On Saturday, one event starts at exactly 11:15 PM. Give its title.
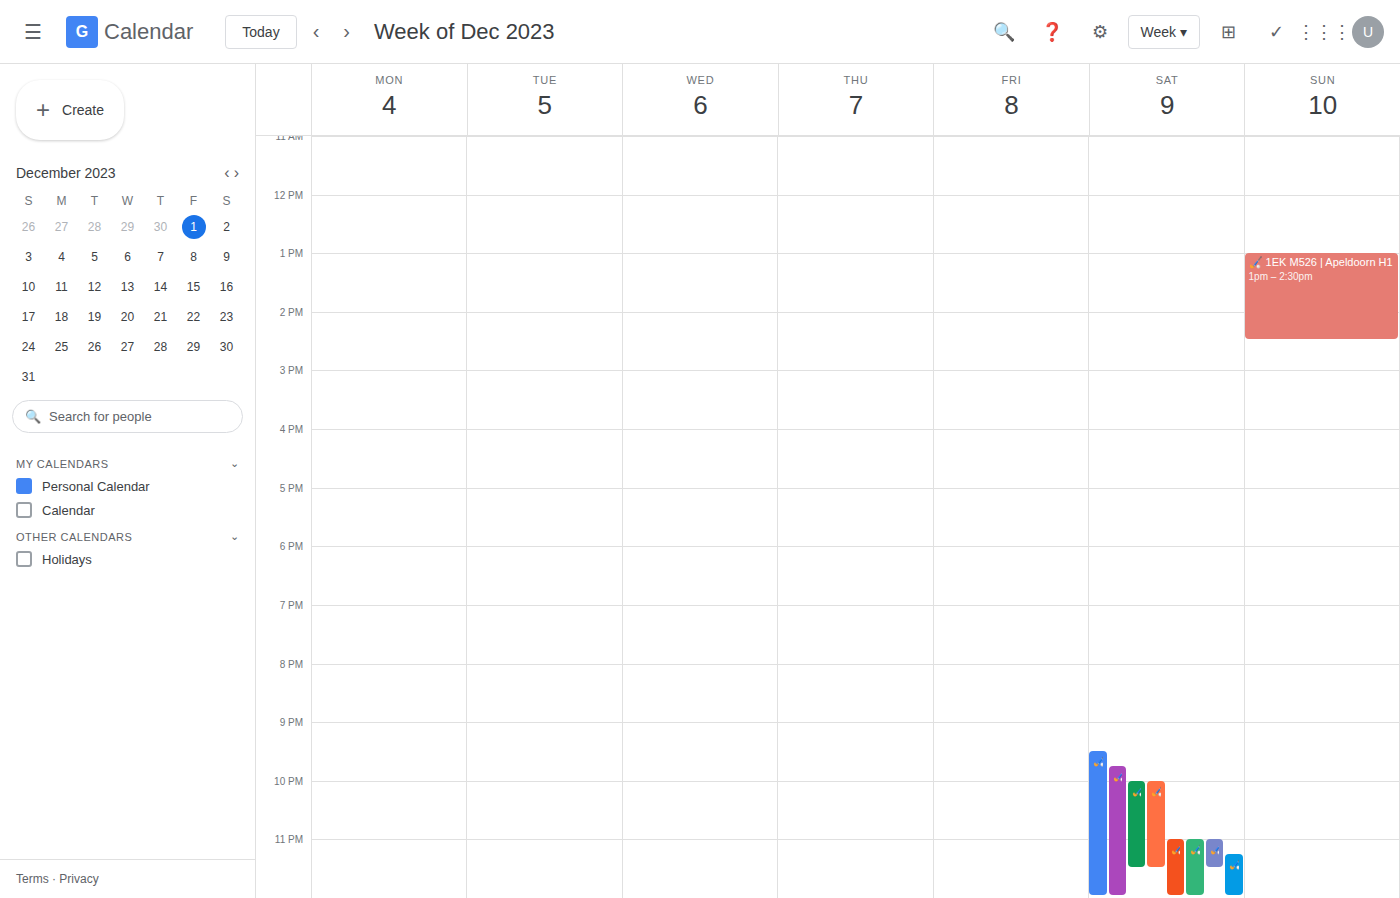
"🏑 1EK M229 | Baarn H1 - We"